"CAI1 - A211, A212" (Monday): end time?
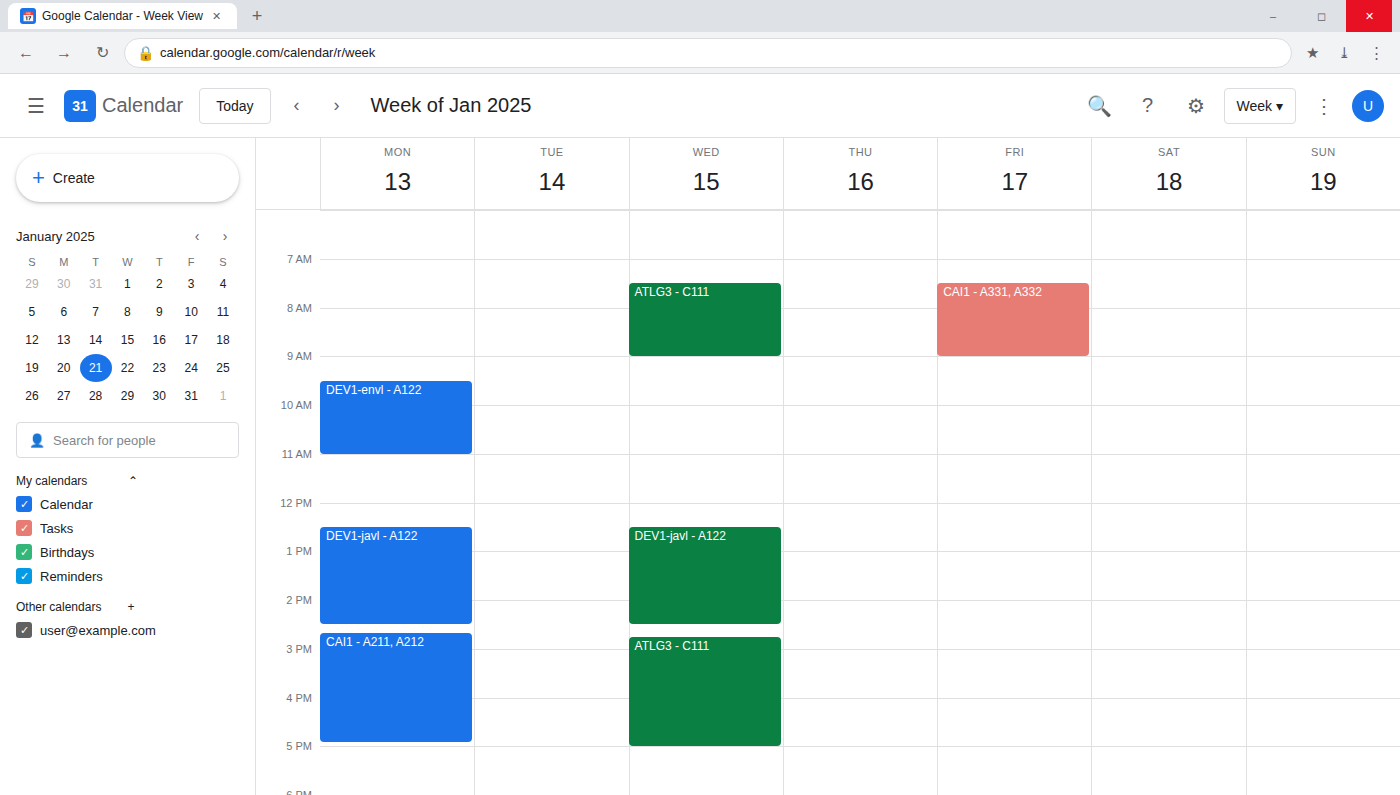
4:55 PM